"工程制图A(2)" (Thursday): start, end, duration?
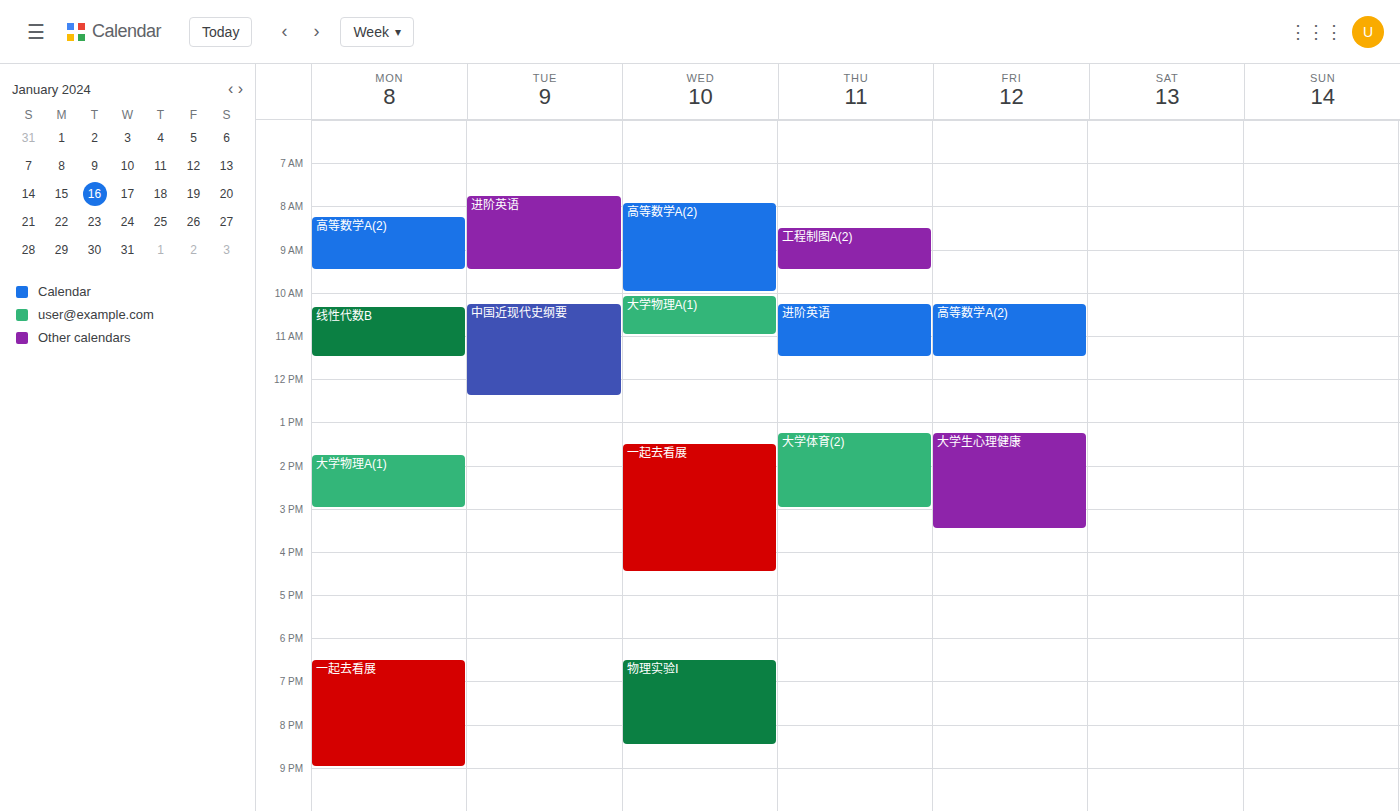
08:30 to 09:30, 1 hour